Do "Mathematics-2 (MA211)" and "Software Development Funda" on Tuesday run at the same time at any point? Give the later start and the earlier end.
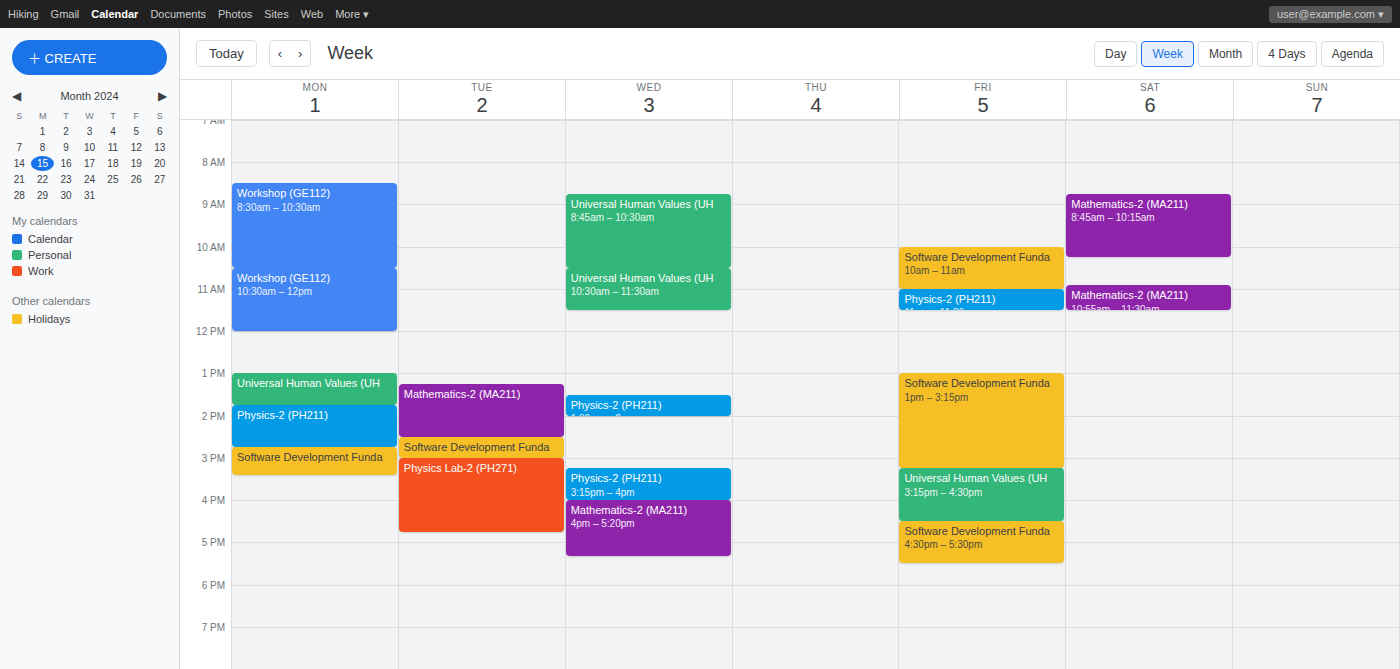
"Mathematics-2 (MA211)" ends at 2:30 PM, exactly when "Software Development Funda" starts -- they touch but do not overlap.